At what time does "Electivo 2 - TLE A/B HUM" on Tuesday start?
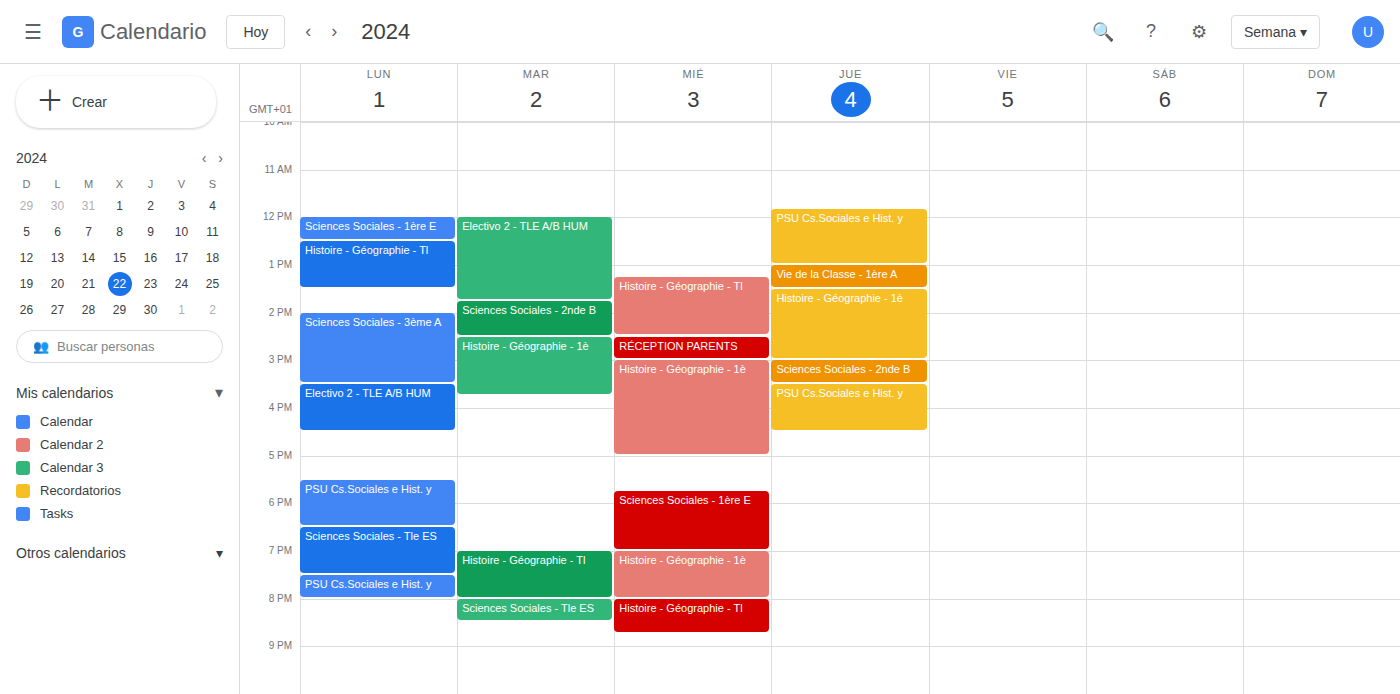
12:00 PM